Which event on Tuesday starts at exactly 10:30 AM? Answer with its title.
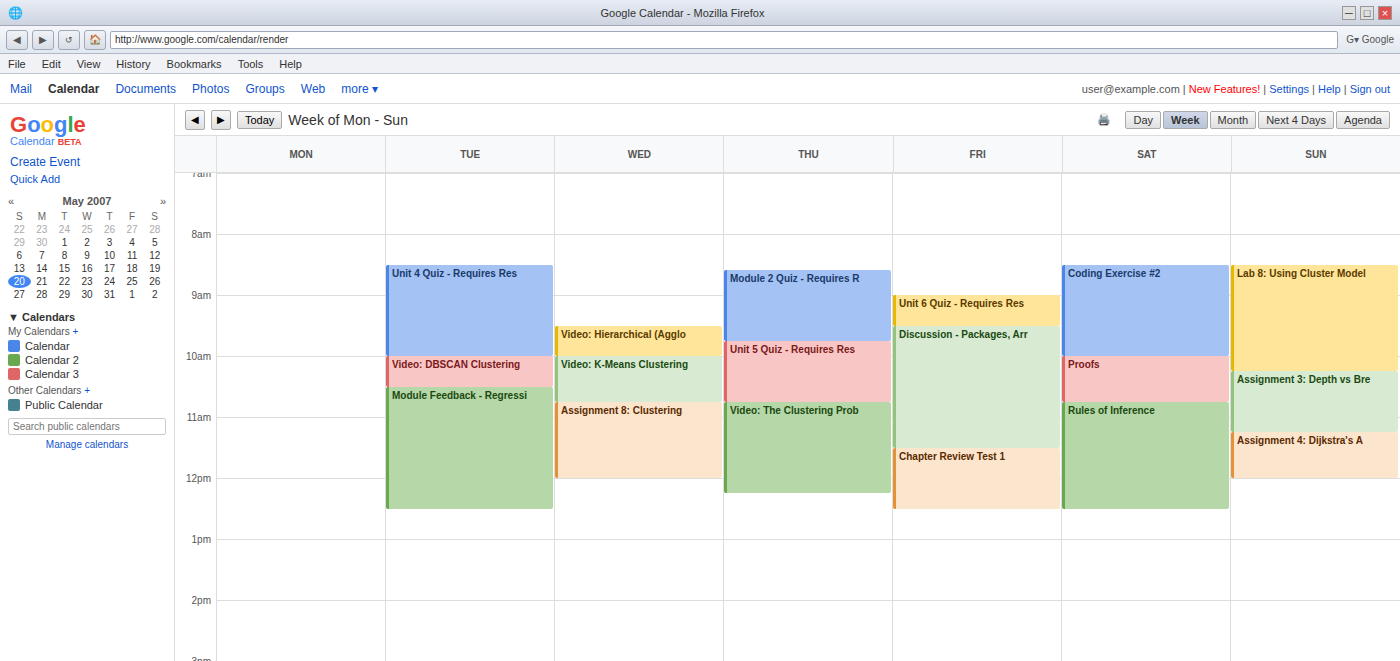
"Module Feedback - Regressi"